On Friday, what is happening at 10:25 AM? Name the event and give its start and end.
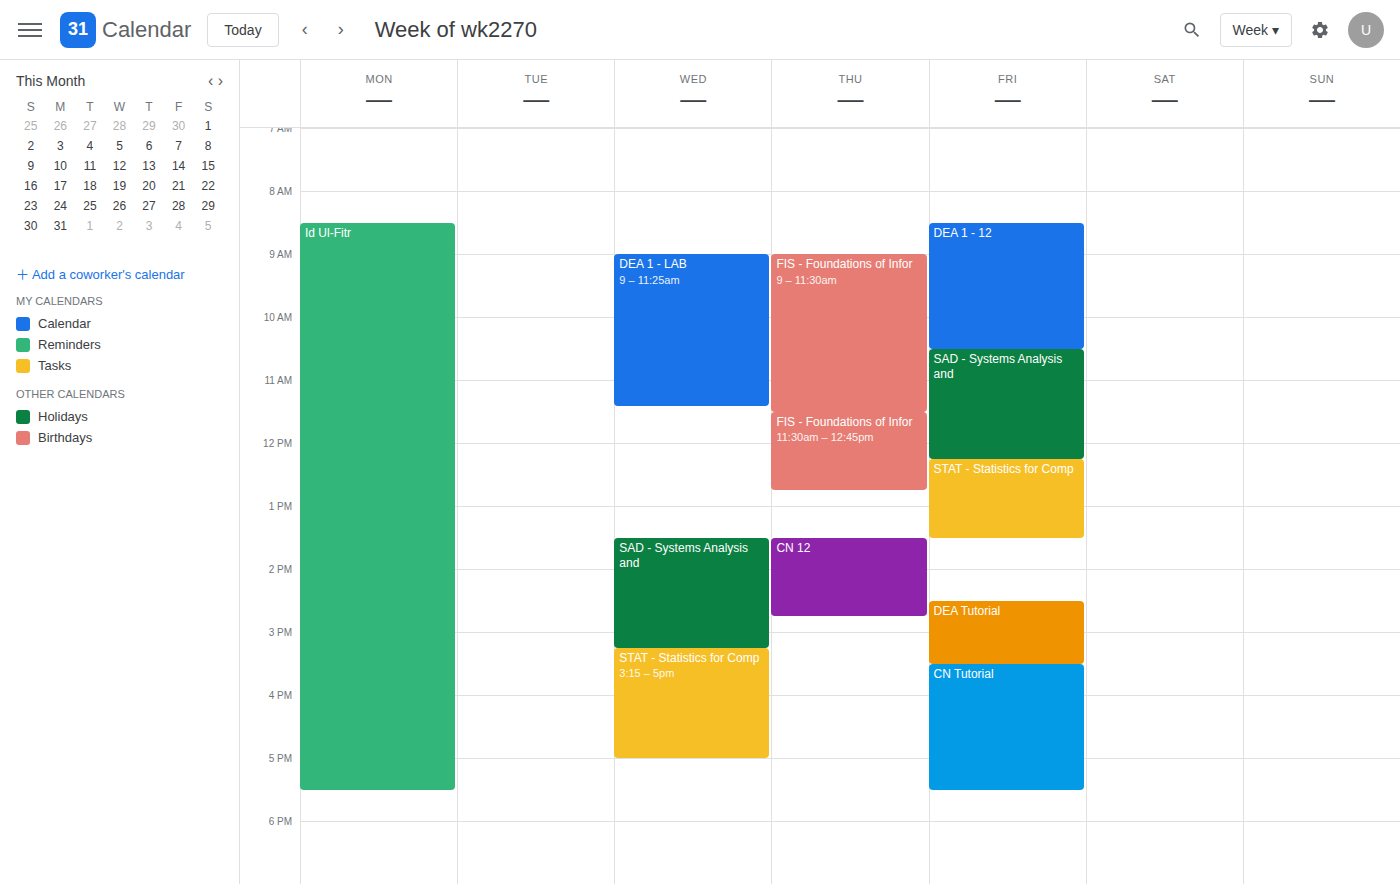
"DEA 1 - 12", 8:30 AM to 10:30 AM